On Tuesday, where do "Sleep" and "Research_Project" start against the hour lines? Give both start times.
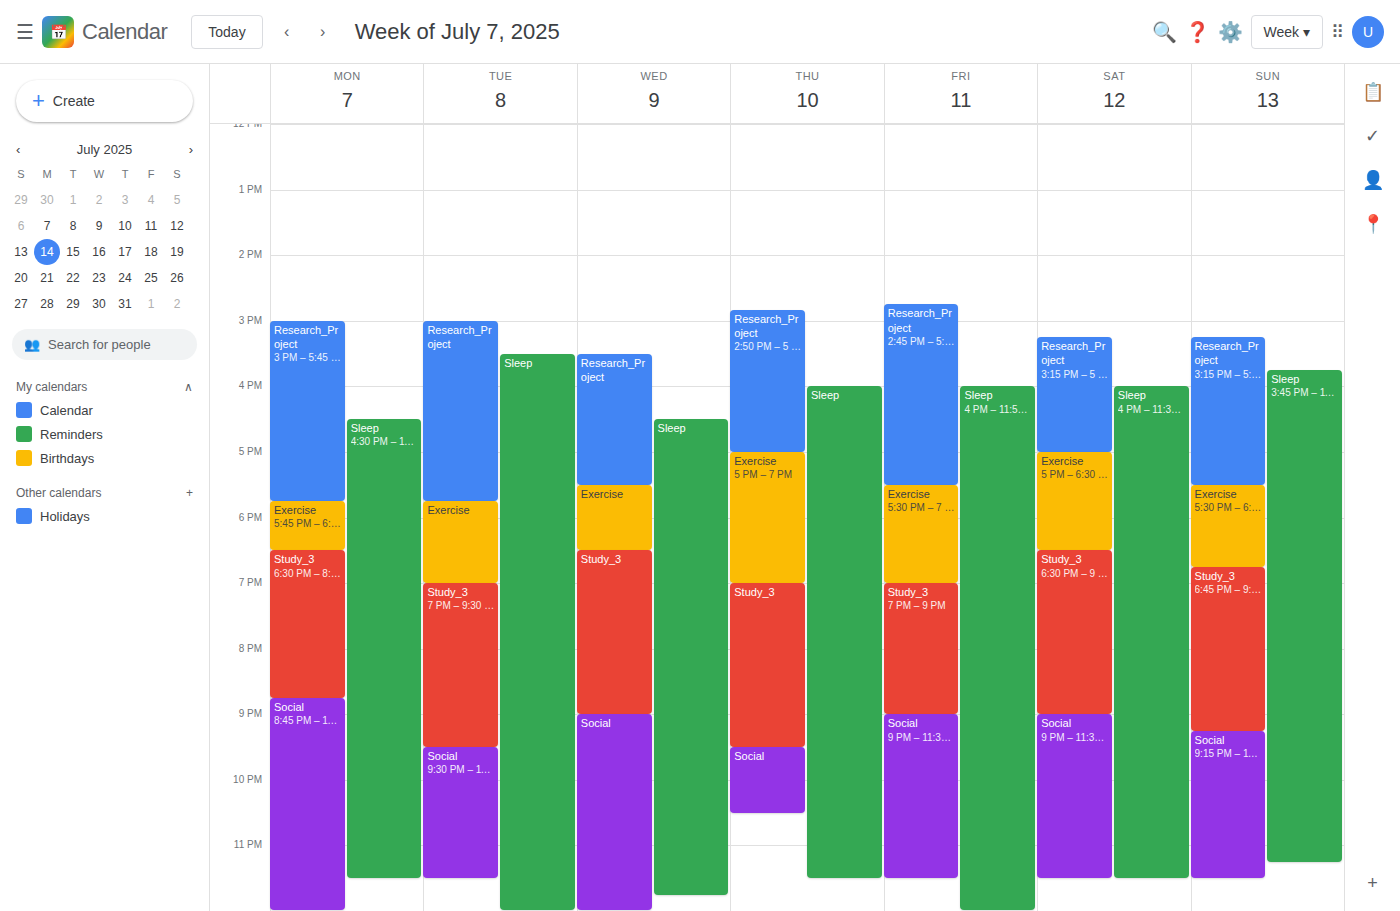
"Sleep": 3:30 PM, halfway between the 3 PM and 4 PM lines. "Research_Project": 3:00 PM, exactly on the 3 PM line.